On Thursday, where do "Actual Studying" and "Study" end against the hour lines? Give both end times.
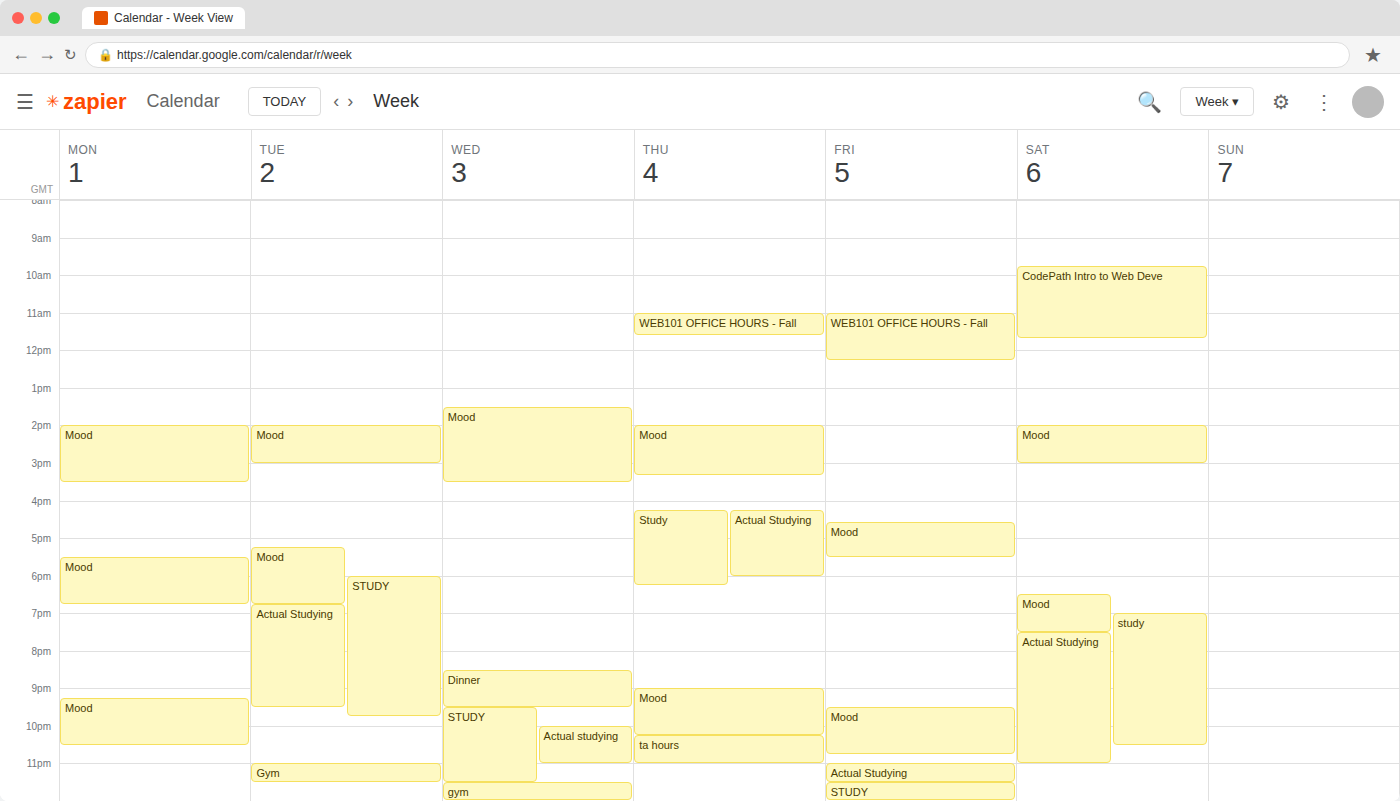
"Actual Studying": 6:00 PM, exactly on the 6 PM line. "Study": 6:15 PM, neither: a quarter of the way from the 6 PM line to the 7 PM line.